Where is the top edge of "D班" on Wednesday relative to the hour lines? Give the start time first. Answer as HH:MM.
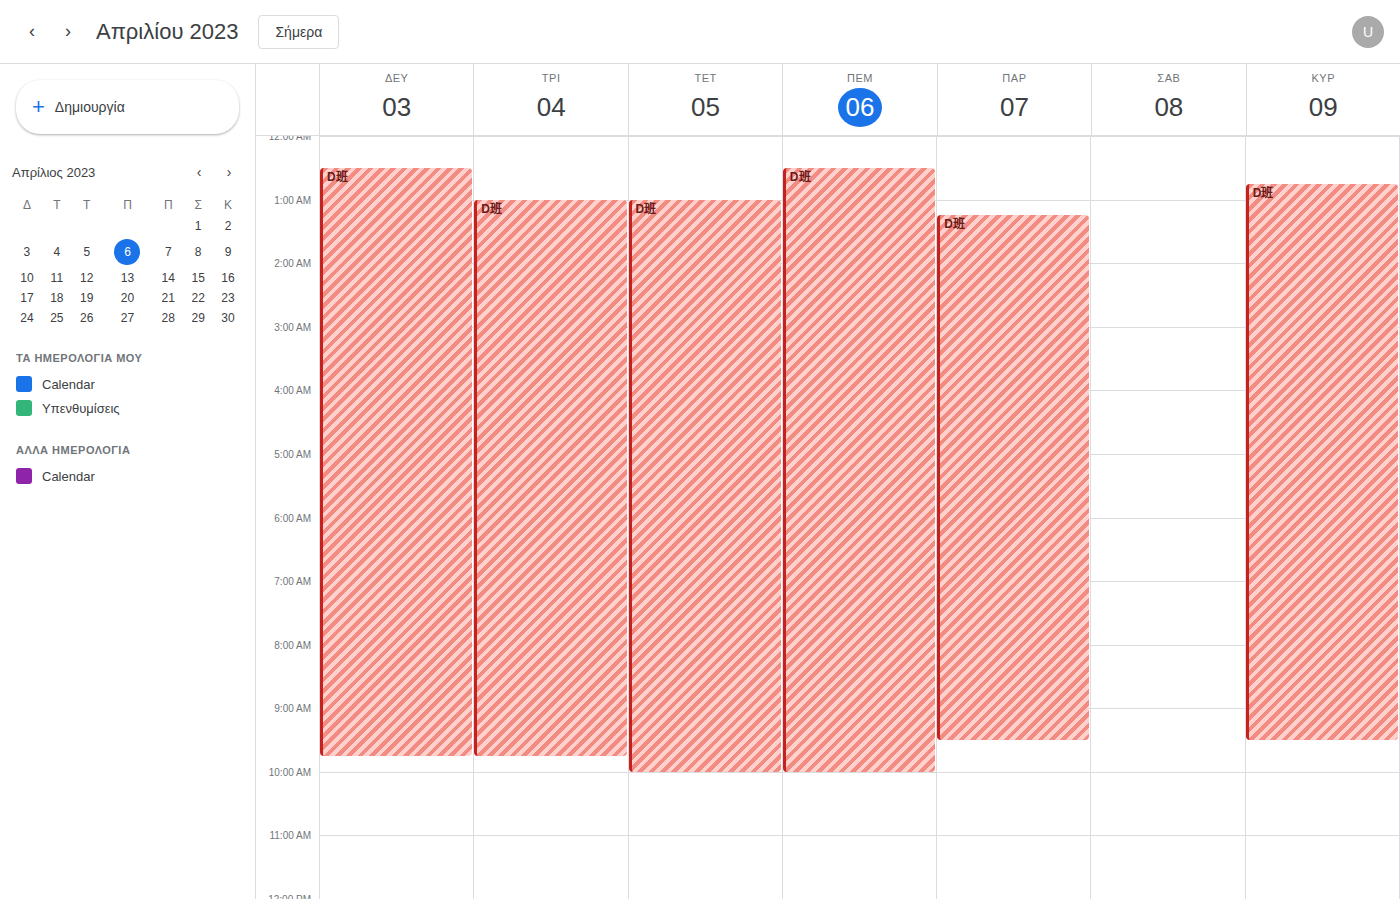
01:00 -- exactly on the 01:00 line.